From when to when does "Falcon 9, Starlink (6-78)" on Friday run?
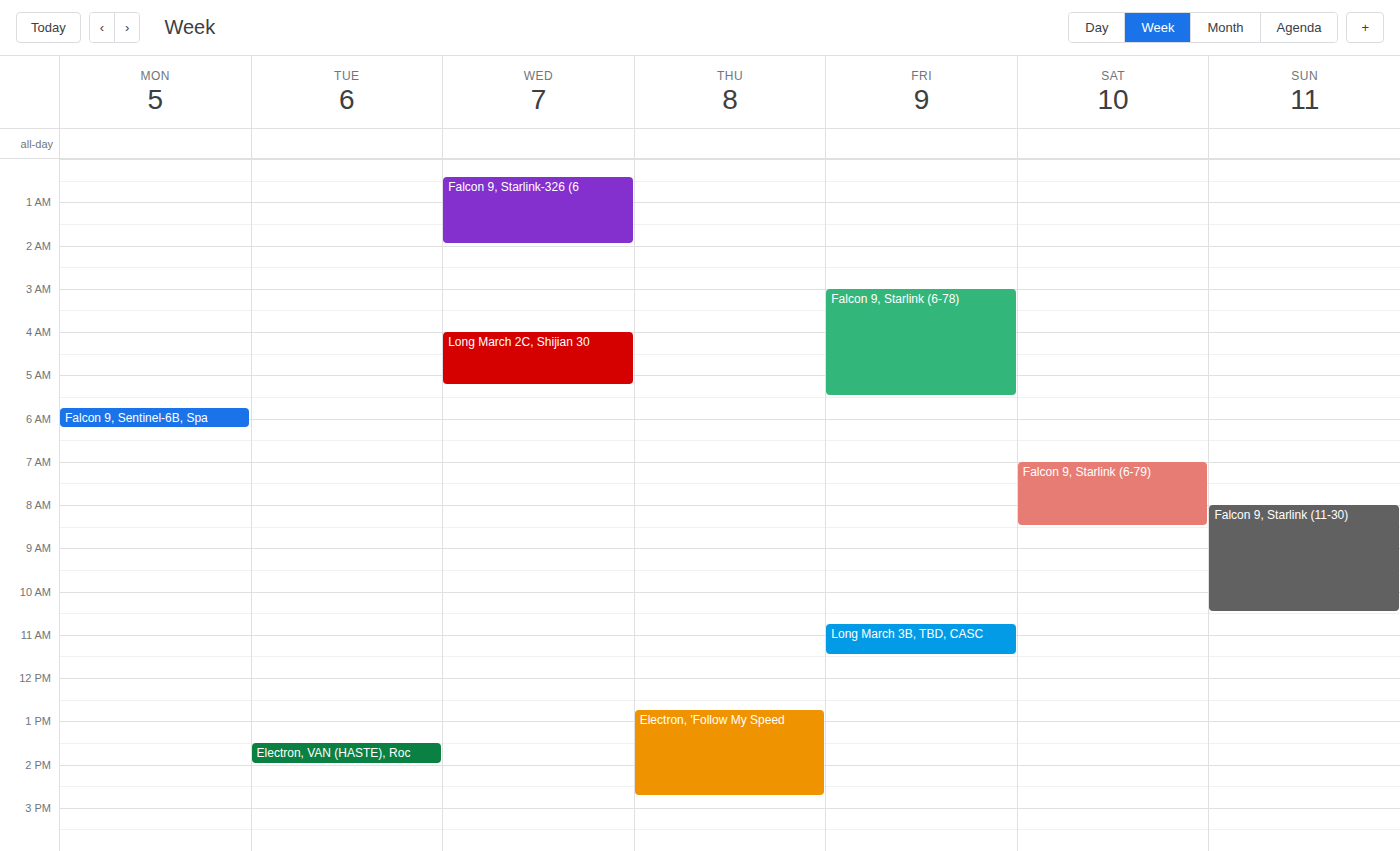
3:00 AM to 5:30 AM